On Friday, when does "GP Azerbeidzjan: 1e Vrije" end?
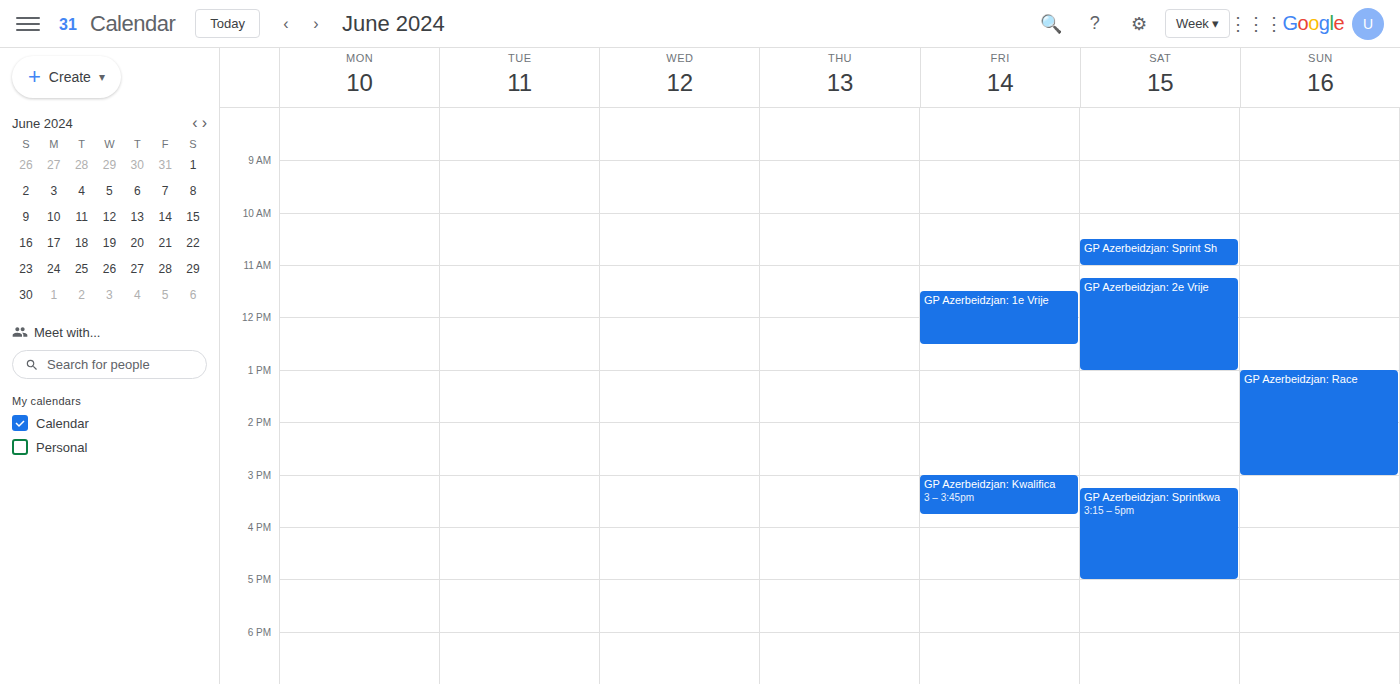
12:30 PM